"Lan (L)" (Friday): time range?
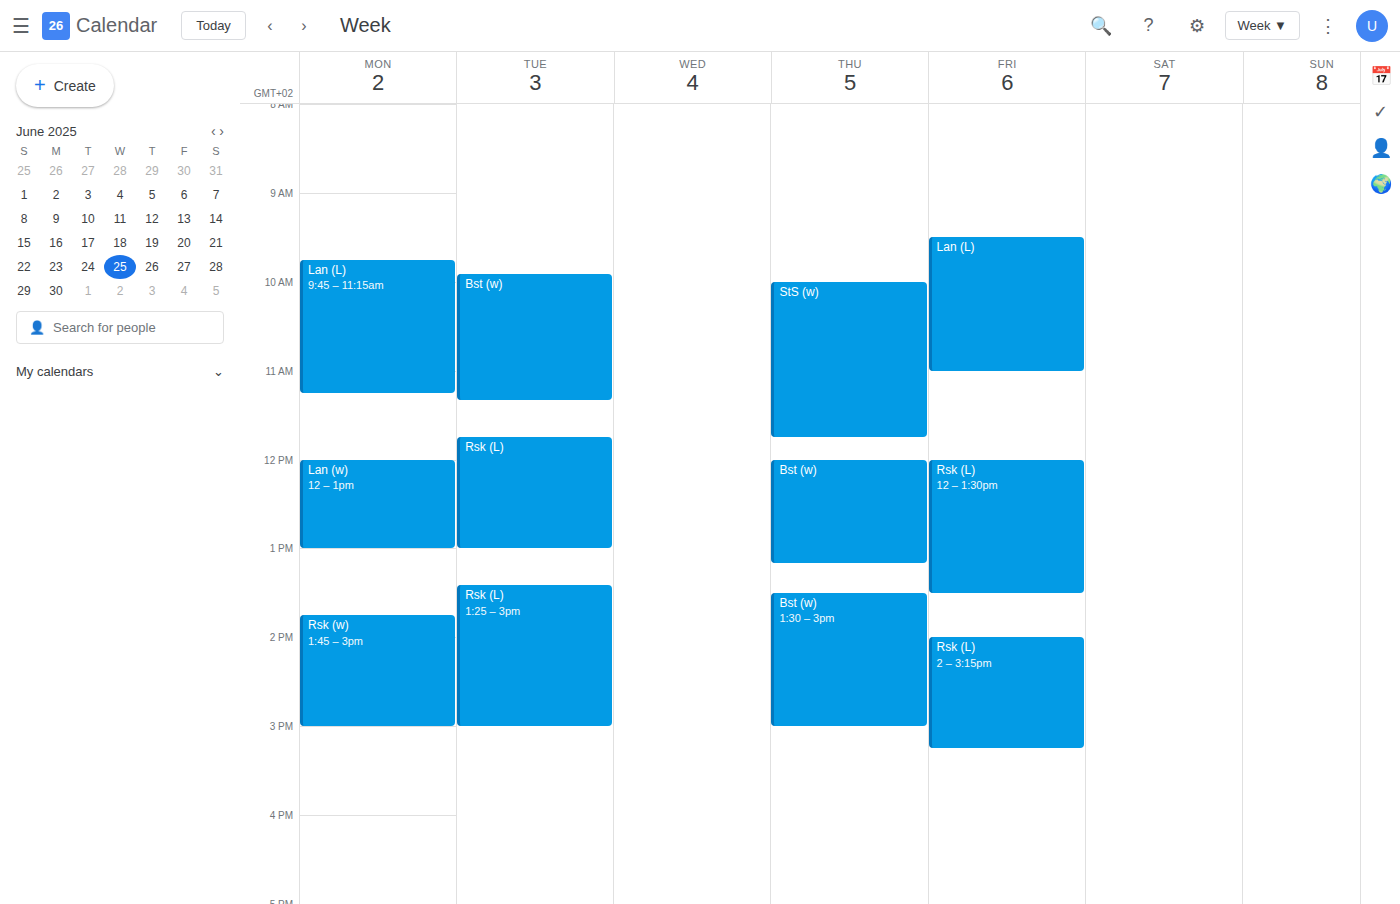
9:30 AM to 11:00 AM